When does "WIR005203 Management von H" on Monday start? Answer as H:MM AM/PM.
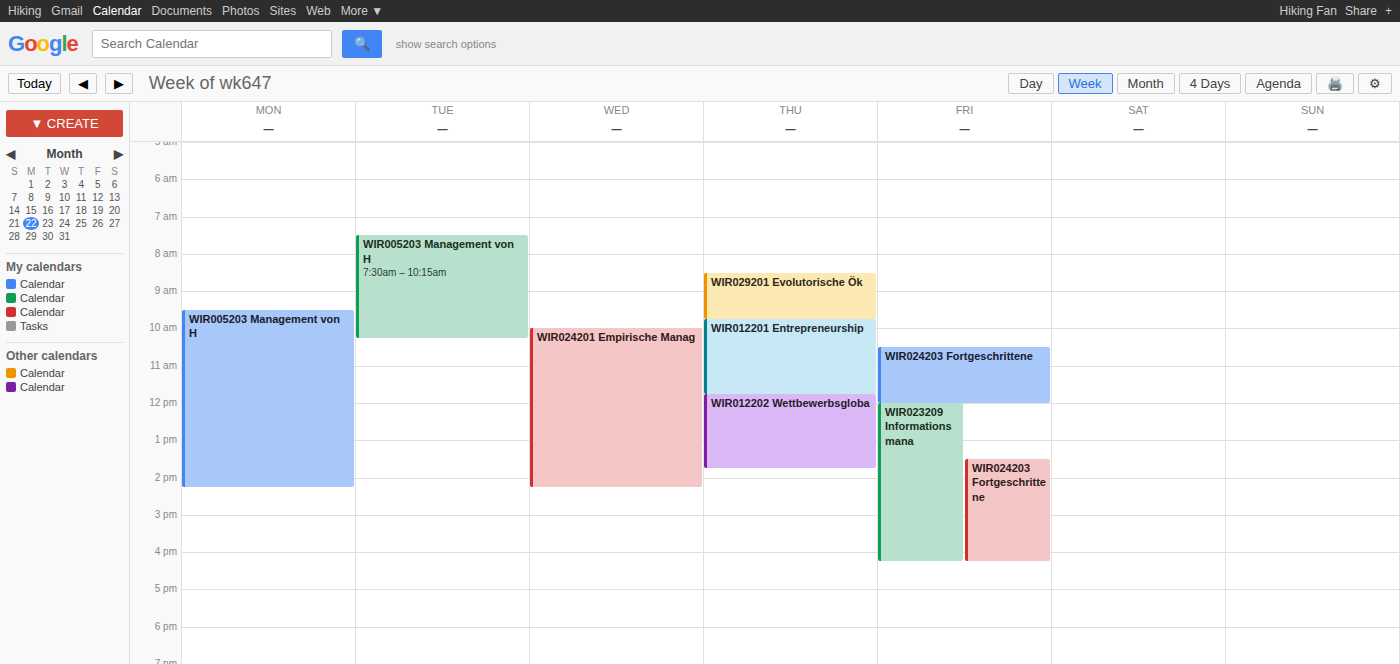
9:30 AM